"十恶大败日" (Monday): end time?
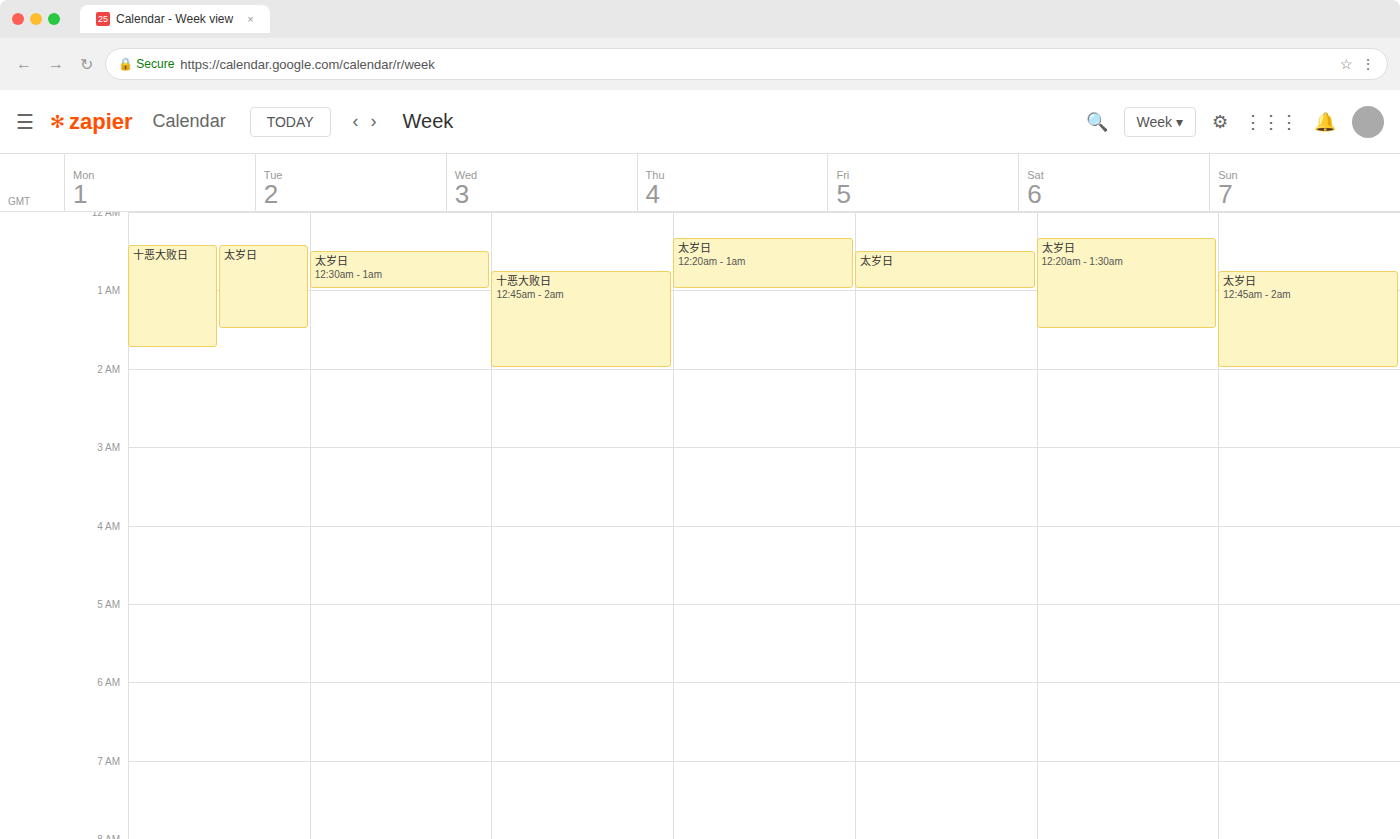
1:45 AM